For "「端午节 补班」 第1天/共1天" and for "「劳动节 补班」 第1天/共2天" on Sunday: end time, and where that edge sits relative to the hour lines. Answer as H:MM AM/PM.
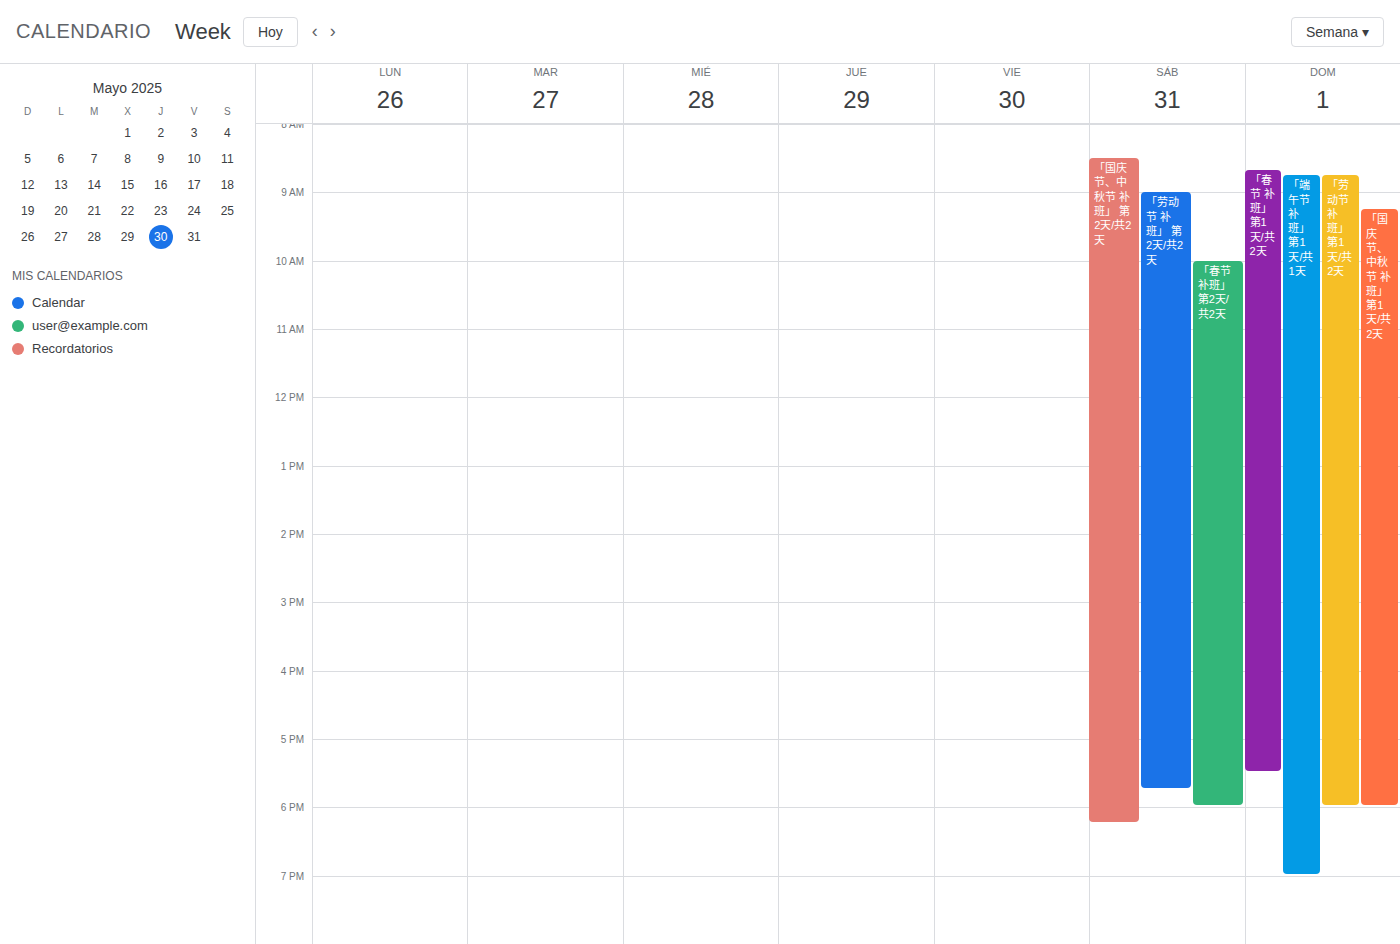
"「端午节 补班」 第1天/共1天": 7:00 PM, exactly on the 7 PM line. "「劳动节 补班」 第1天/共2天": 6:00 PM, exactly on the 6 PM line.